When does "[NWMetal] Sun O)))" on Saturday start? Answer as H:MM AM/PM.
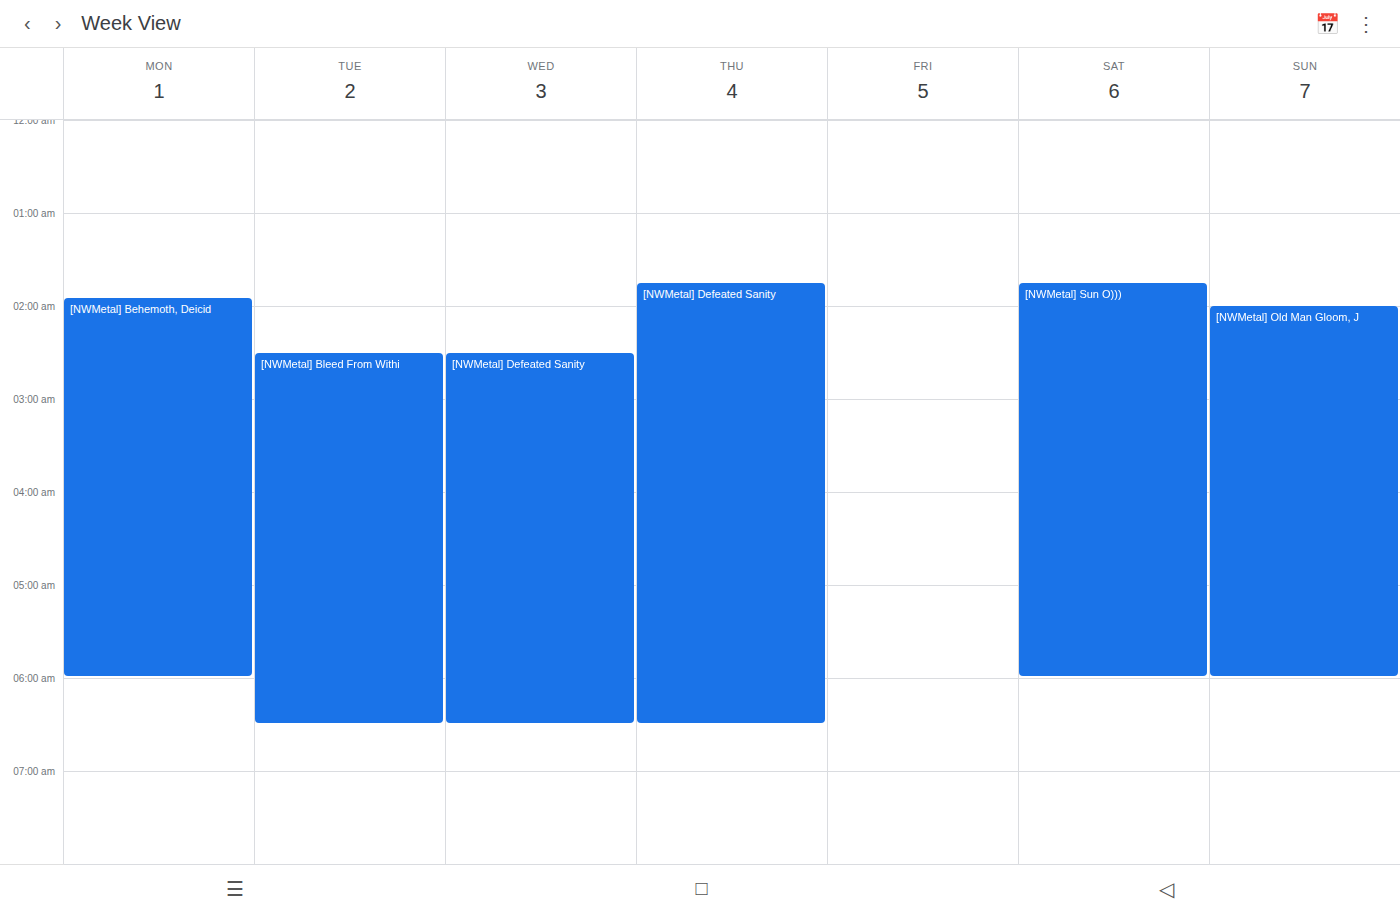
1:45 AM